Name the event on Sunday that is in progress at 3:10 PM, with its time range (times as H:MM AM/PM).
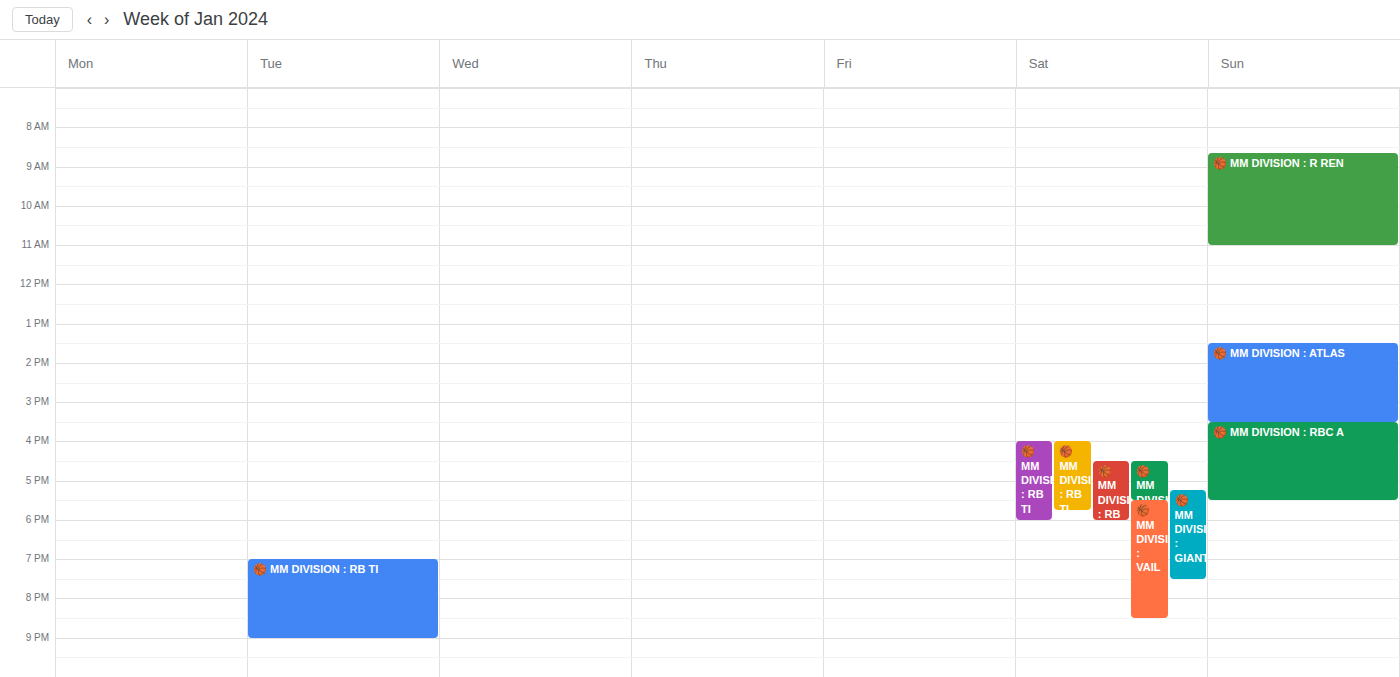
"🏀 MM DIVISION : ATLAS", 1:30 PM to 3:30 PM